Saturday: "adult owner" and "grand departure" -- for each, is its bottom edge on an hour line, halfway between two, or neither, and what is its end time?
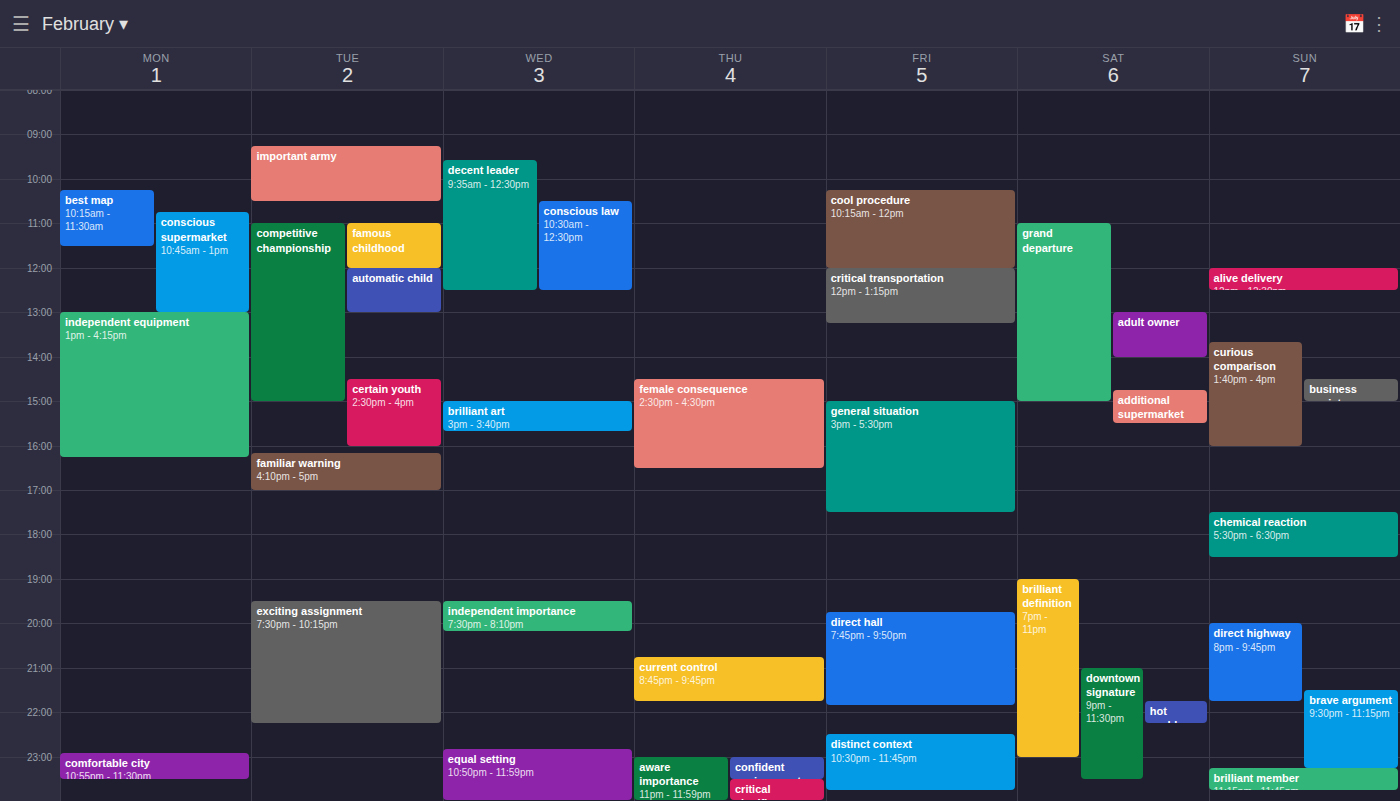
"adult owner": 14:00, exactly on the 14:00 line. "grand departure": 15:00, exactly on the 15:00 line.